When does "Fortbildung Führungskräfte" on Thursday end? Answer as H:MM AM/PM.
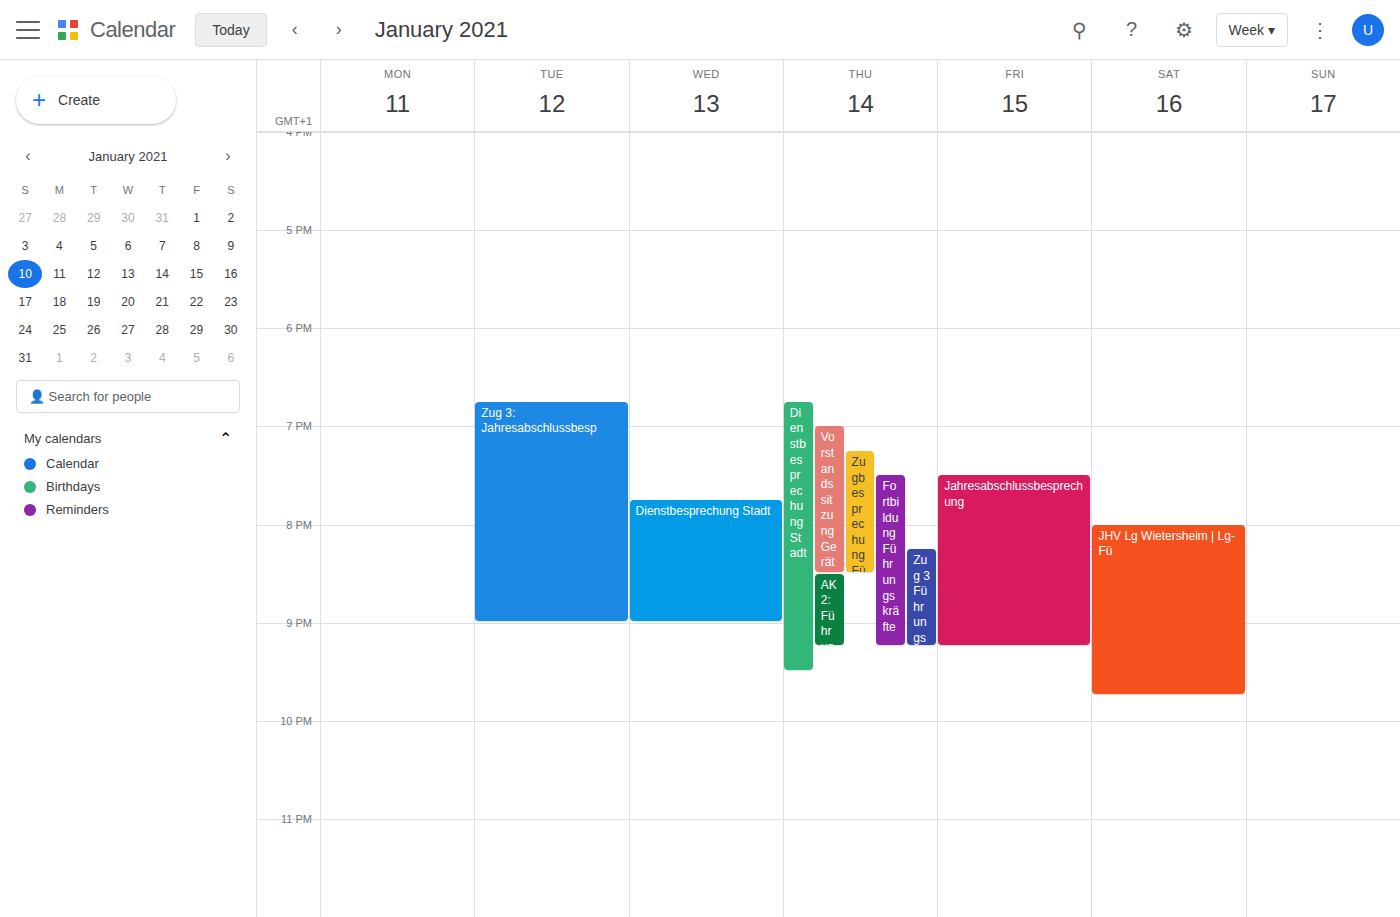
9:15 PM